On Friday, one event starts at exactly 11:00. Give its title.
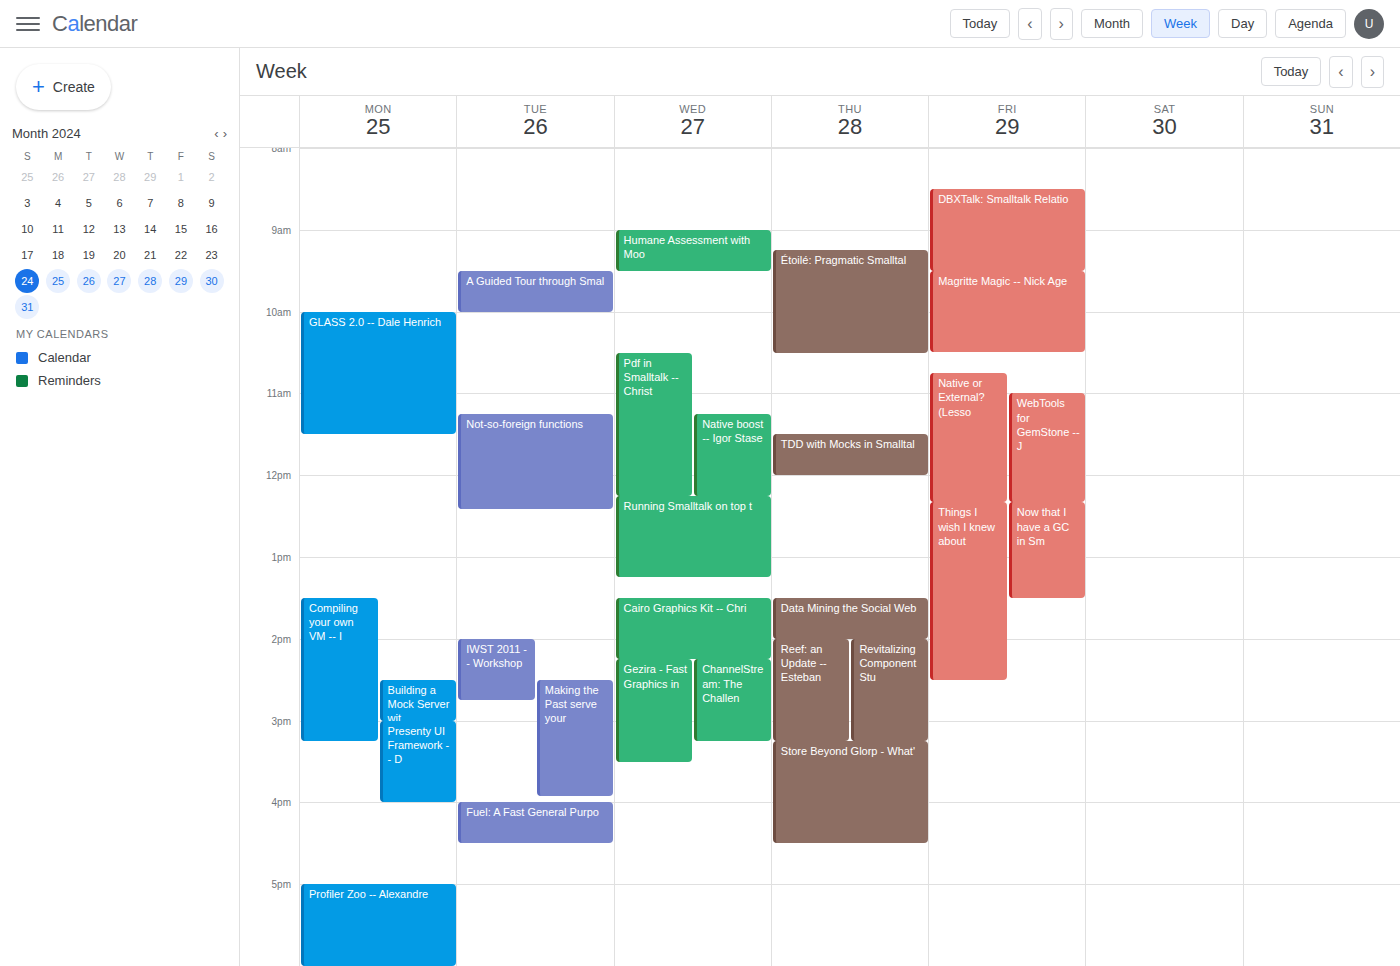
"WebTools for GemStone -- J"